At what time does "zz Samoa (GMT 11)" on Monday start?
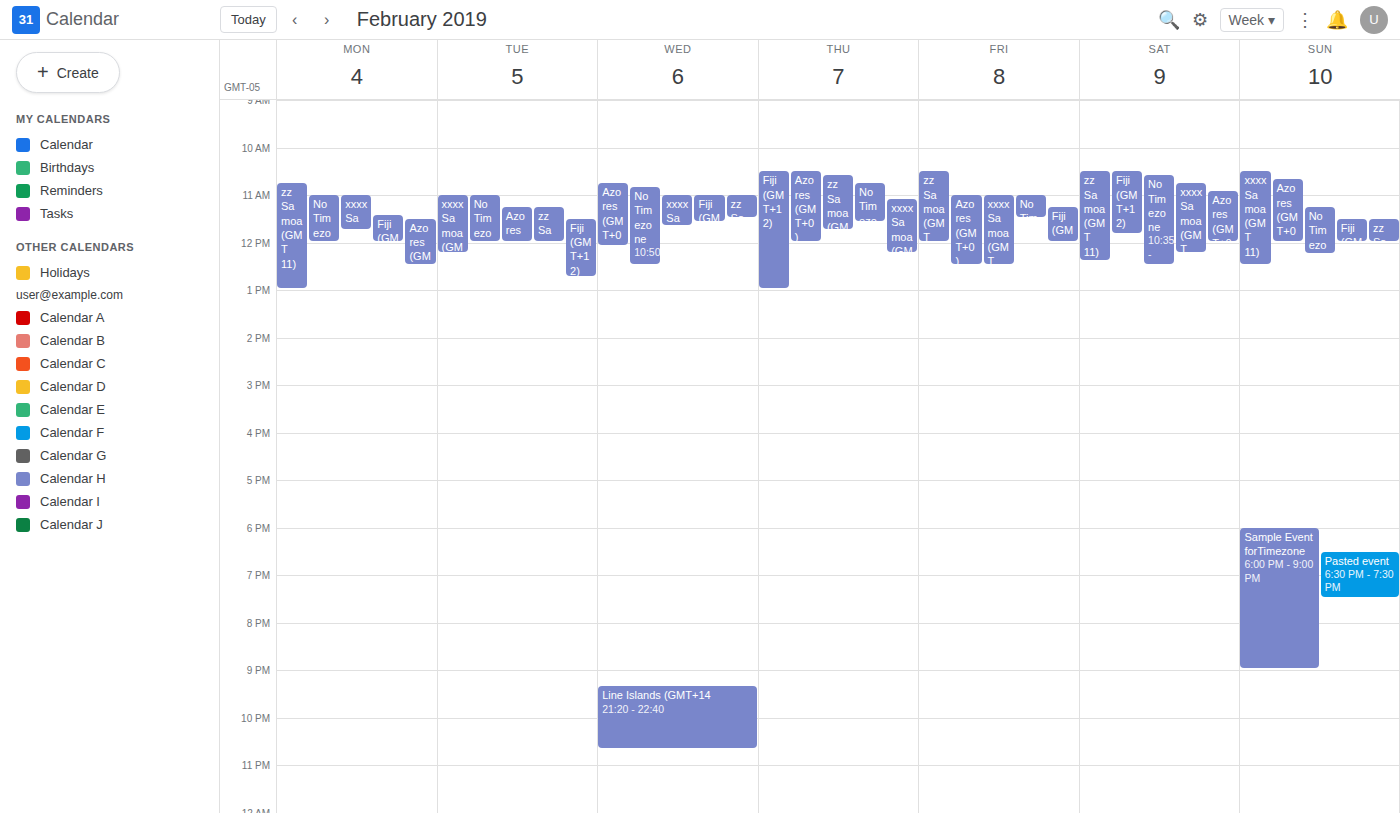
10:45 AM